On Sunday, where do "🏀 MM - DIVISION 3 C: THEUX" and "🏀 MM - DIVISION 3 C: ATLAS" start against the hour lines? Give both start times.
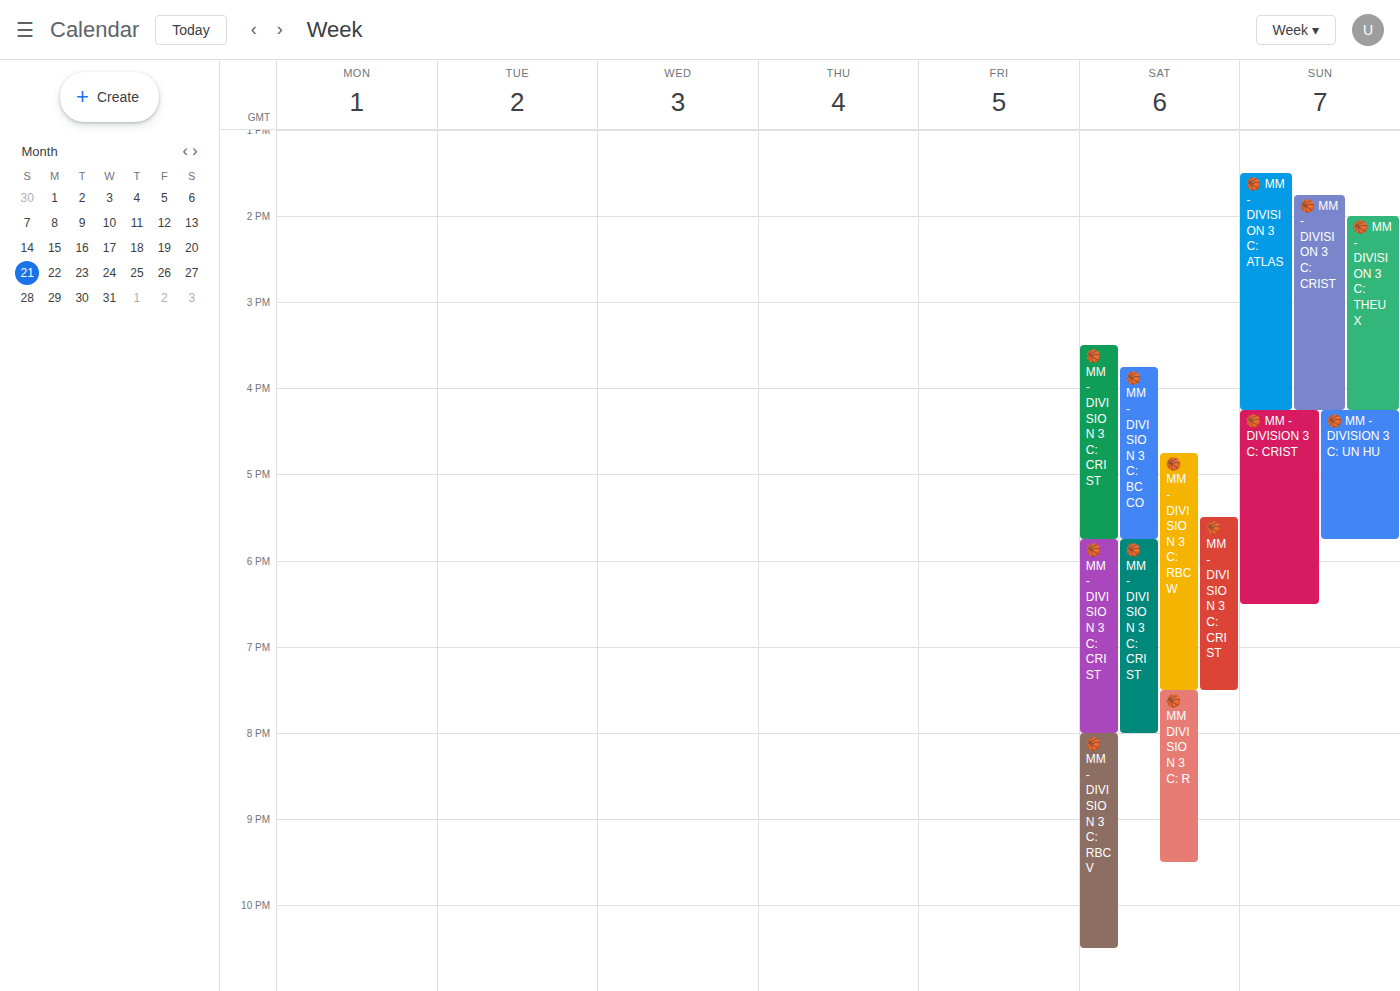
"🏀 MM - DIVISION 3 C: THEUX": 2:00 PM, exactly on the 2 PM line. "🏀 MM - DIVISION 3 C: ATLAS": 1:30 PM, halfway between the 1 PM and 2 PM lines.